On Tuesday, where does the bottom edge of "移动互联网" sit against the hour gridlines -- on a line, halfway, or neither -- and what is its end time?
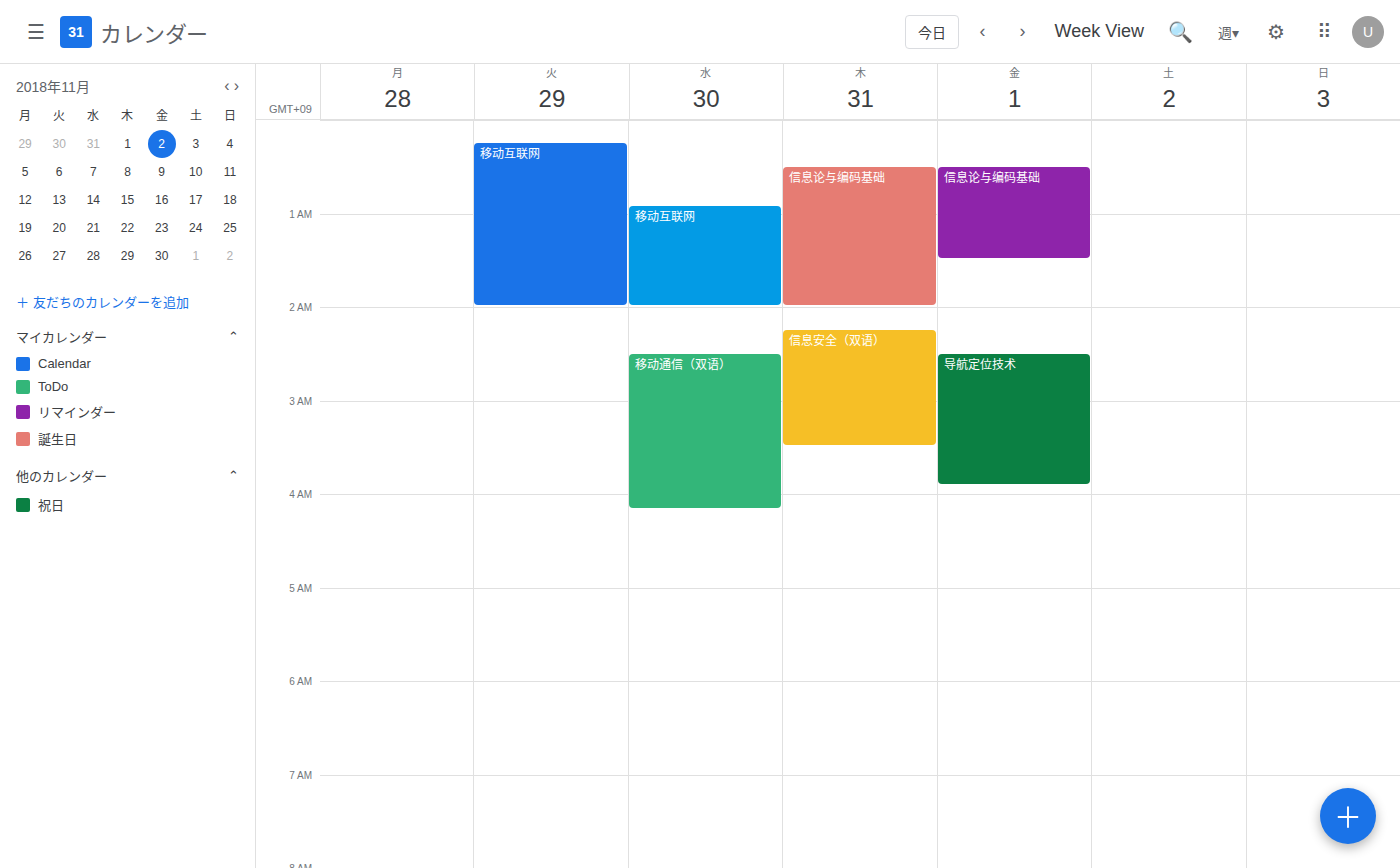
2:00 AM -- exactly on the 2 AM line.